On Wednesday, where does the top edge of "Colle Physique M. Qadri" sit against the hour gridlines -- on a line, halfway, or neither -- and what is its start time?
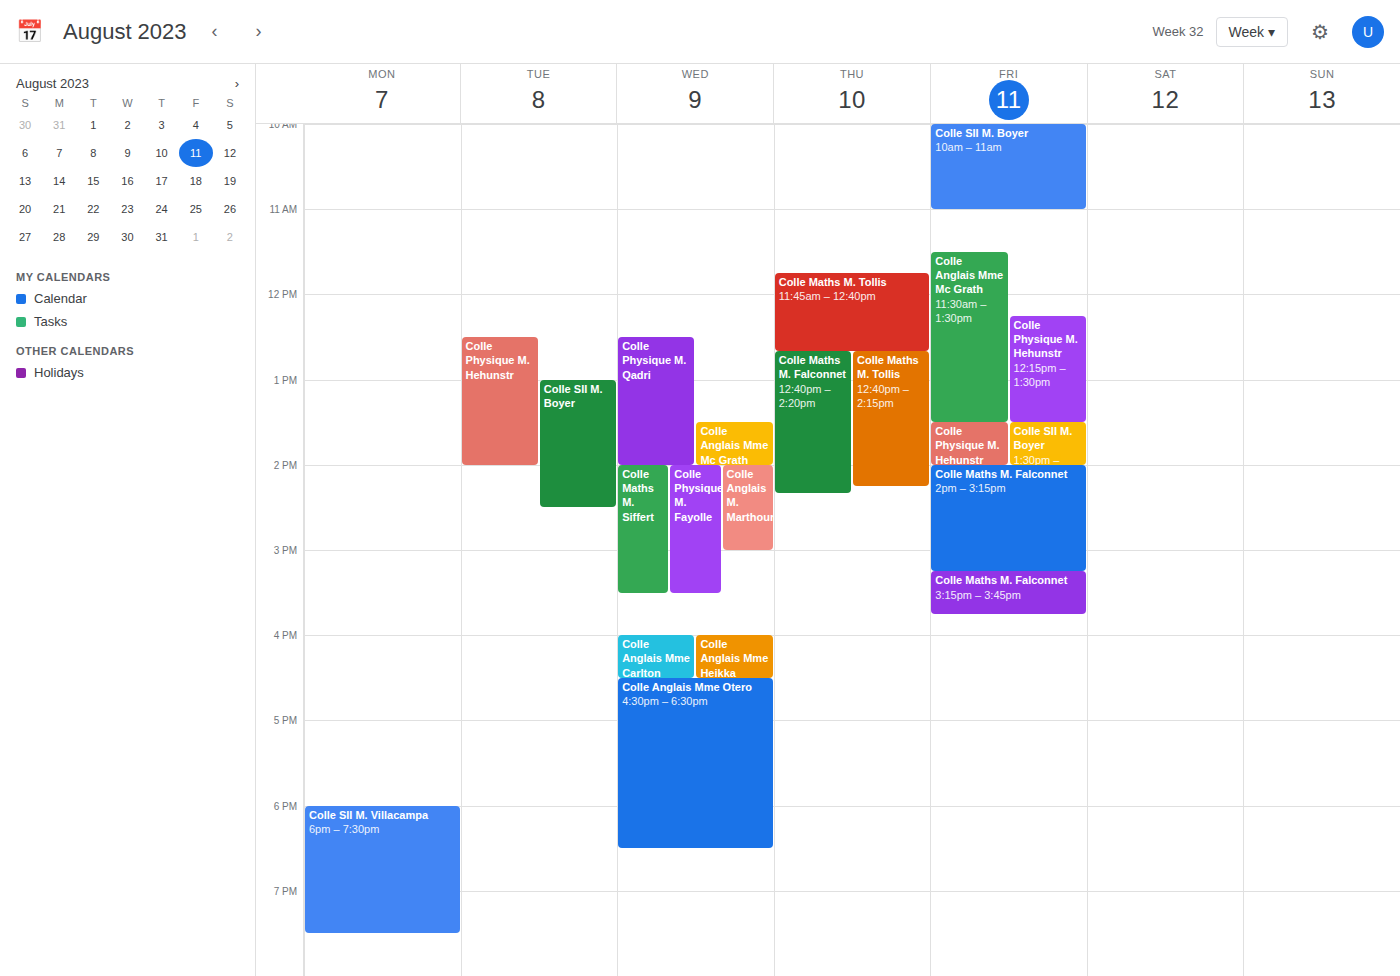
12:30 PM -- halfway between the 12 PM and 1 PM lines.